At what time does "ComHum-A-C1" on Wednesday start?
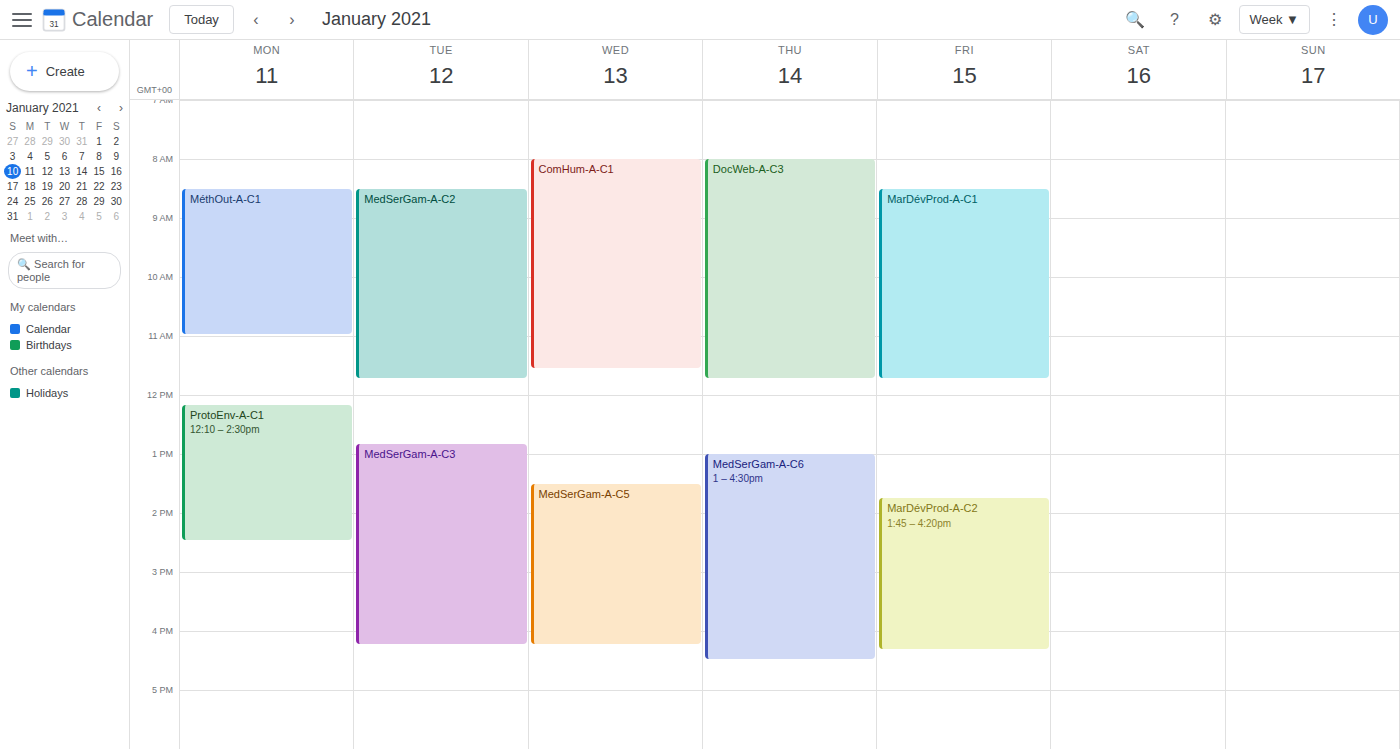
8:00 AM